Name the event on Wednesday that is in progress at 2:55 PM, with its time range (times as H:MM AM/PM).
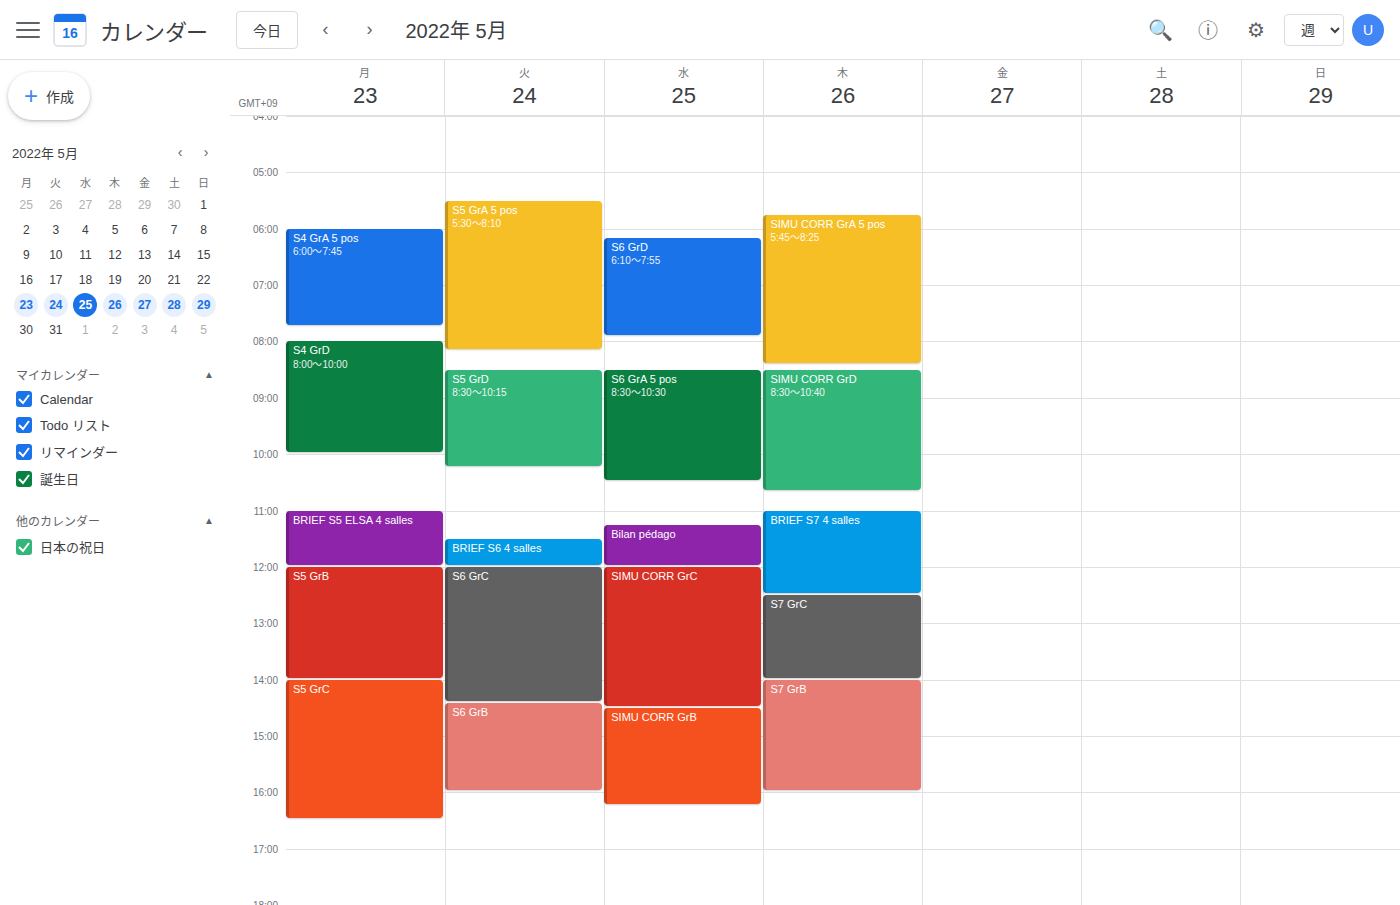
"SIMU CORR GrB", 2:30 PM to 4:15 PM